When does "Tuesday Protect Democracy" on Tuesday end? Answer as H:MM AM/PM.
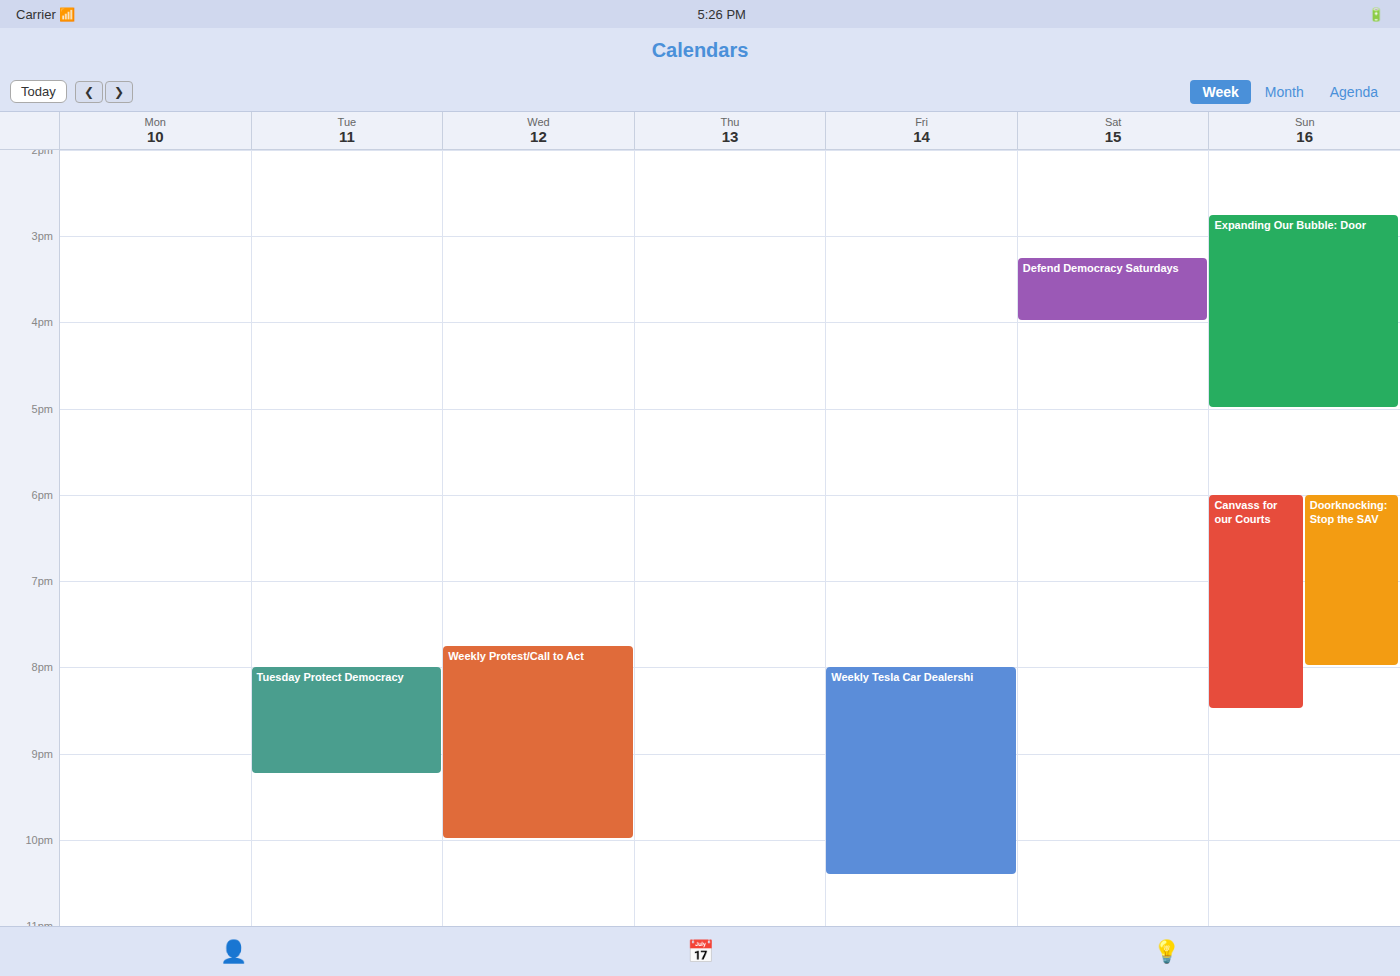
9:15 PM